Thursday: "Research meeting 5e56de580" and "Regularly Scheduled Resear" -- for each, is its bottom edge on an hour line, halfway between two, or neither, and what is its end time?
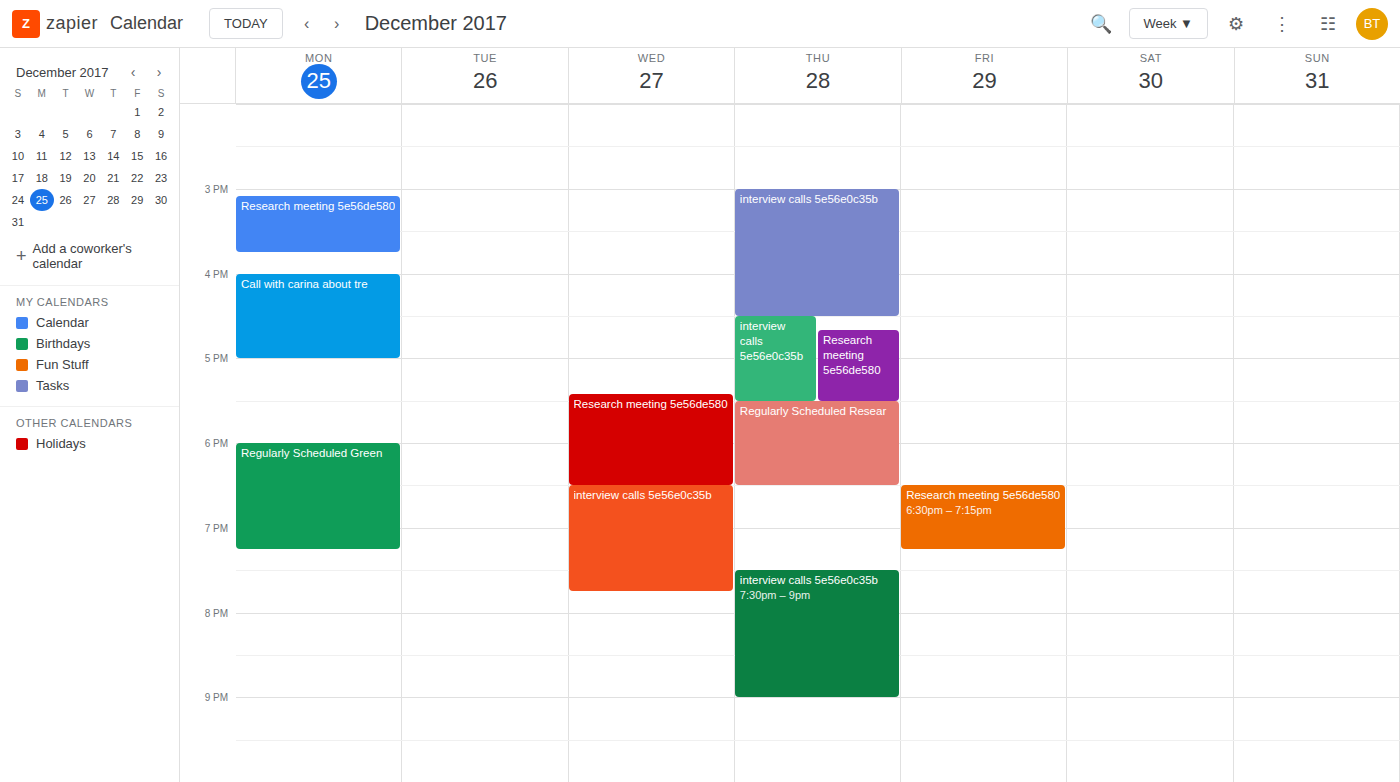
"Research meeting 5e56de580": 5:30 PM, halfway between the 5 PM and 6 PM lines. "Regularly Scheduled Resear": 6:30 PM, halfway between the 6 PM and 7 PM lines.